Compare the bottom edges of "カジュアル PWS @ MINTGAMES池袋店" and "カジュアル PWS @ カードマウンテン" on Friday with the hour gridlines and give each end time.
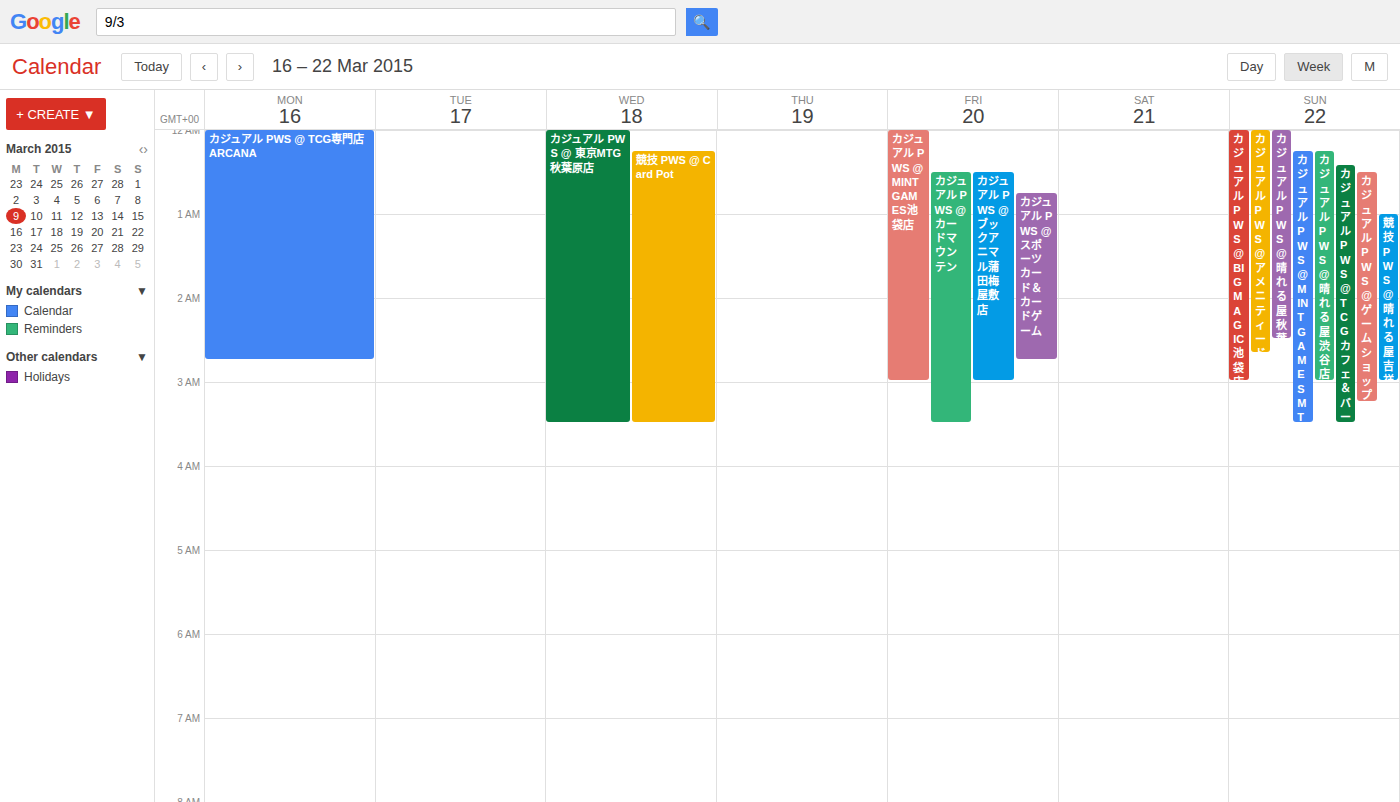
"カジュアル PWS @ MINTGAMES池袋店": 3:00 AM, exactly on the 3 AM line. "カジュアル PWS @ カードマウンテン": 3:30 AM, halfway between the 3 AM and 4 AM lines.